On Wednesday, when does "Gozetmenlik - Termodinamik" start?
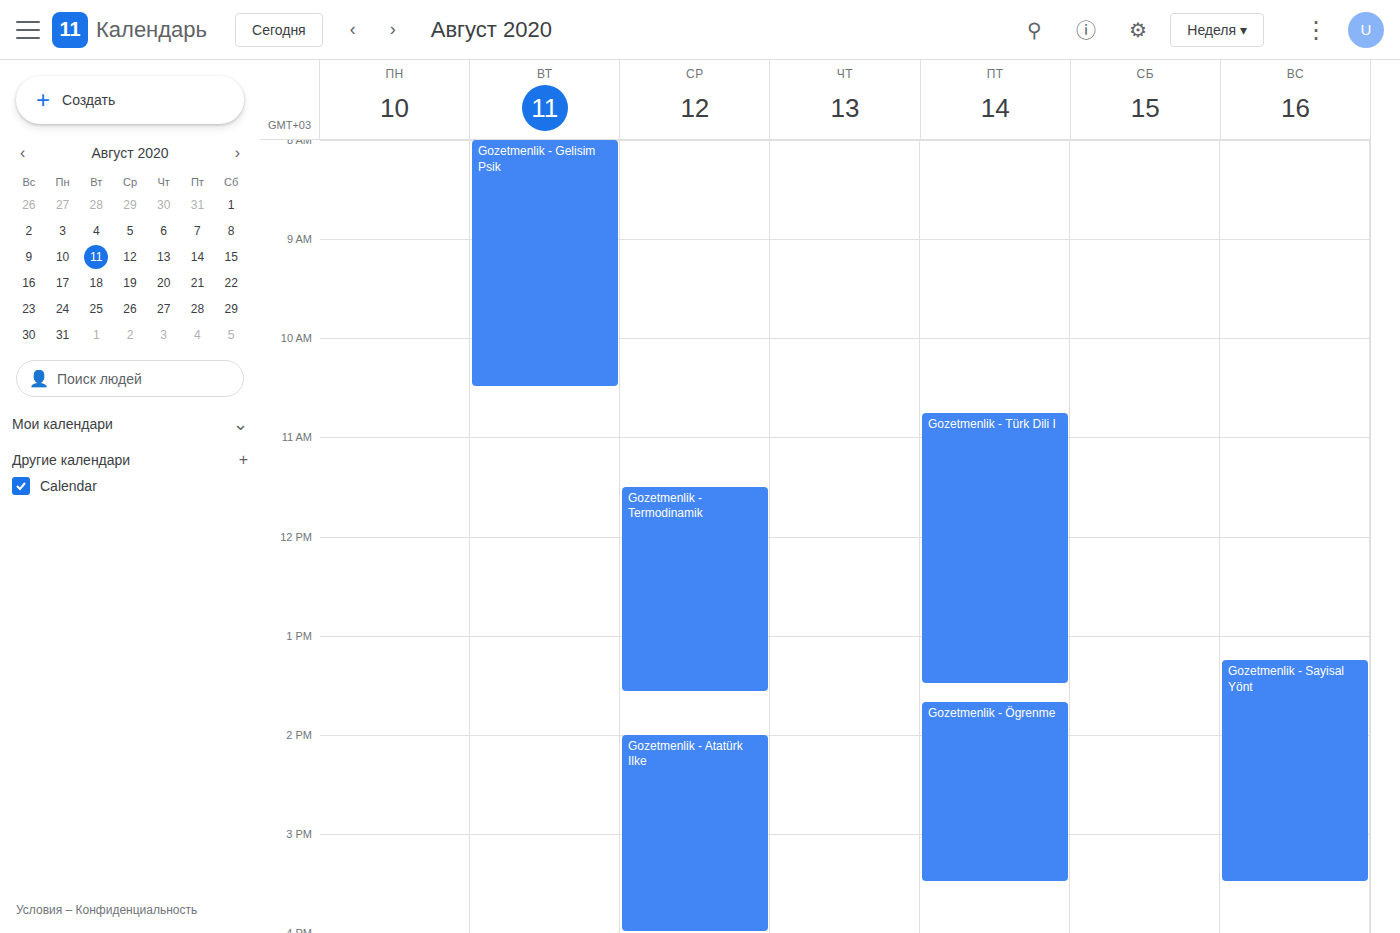
11:30 AM